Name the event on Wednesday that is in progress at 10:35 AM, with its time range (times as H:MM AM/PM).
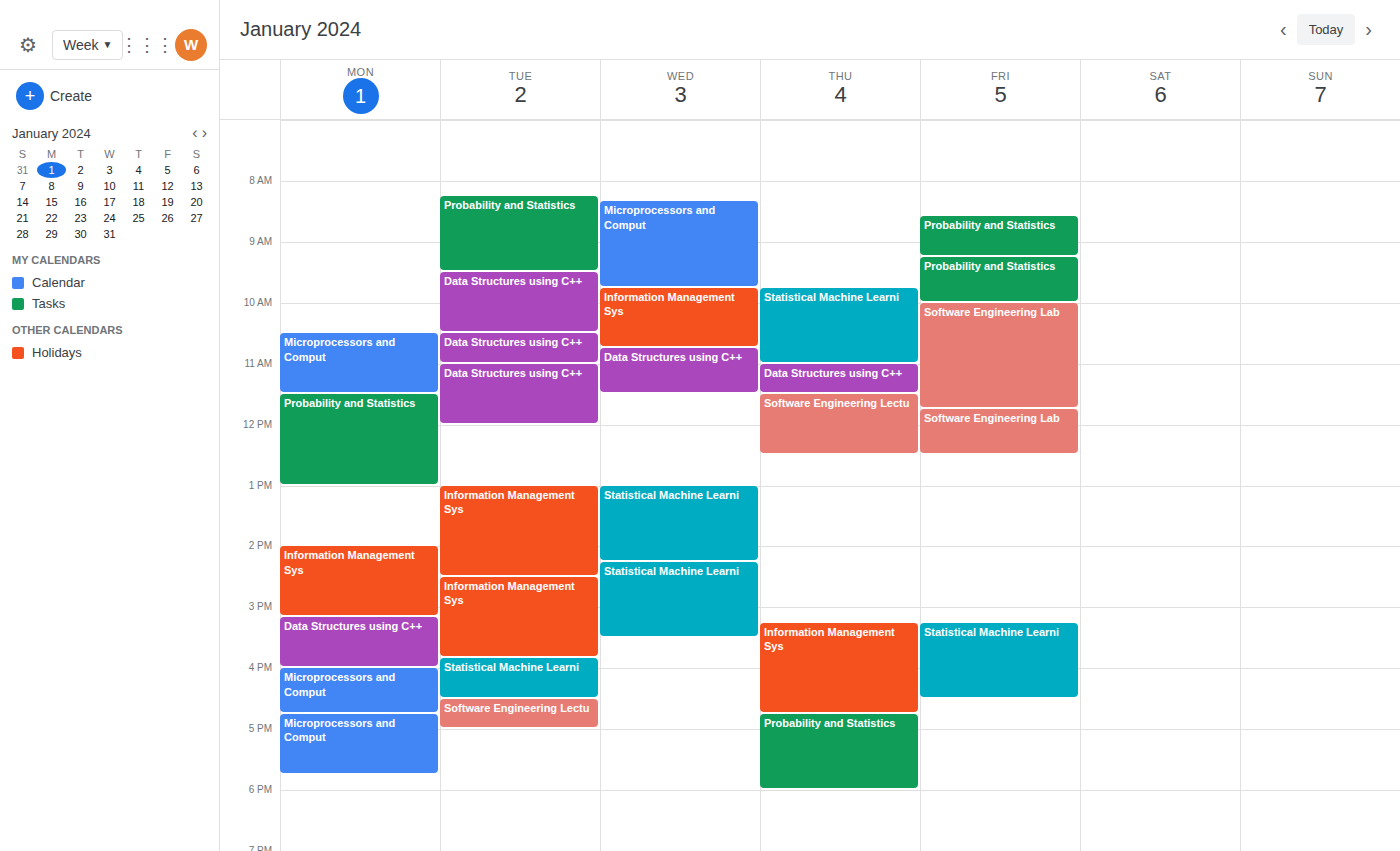
"Information Management Sys", 9:45 AM to 10:45 AM